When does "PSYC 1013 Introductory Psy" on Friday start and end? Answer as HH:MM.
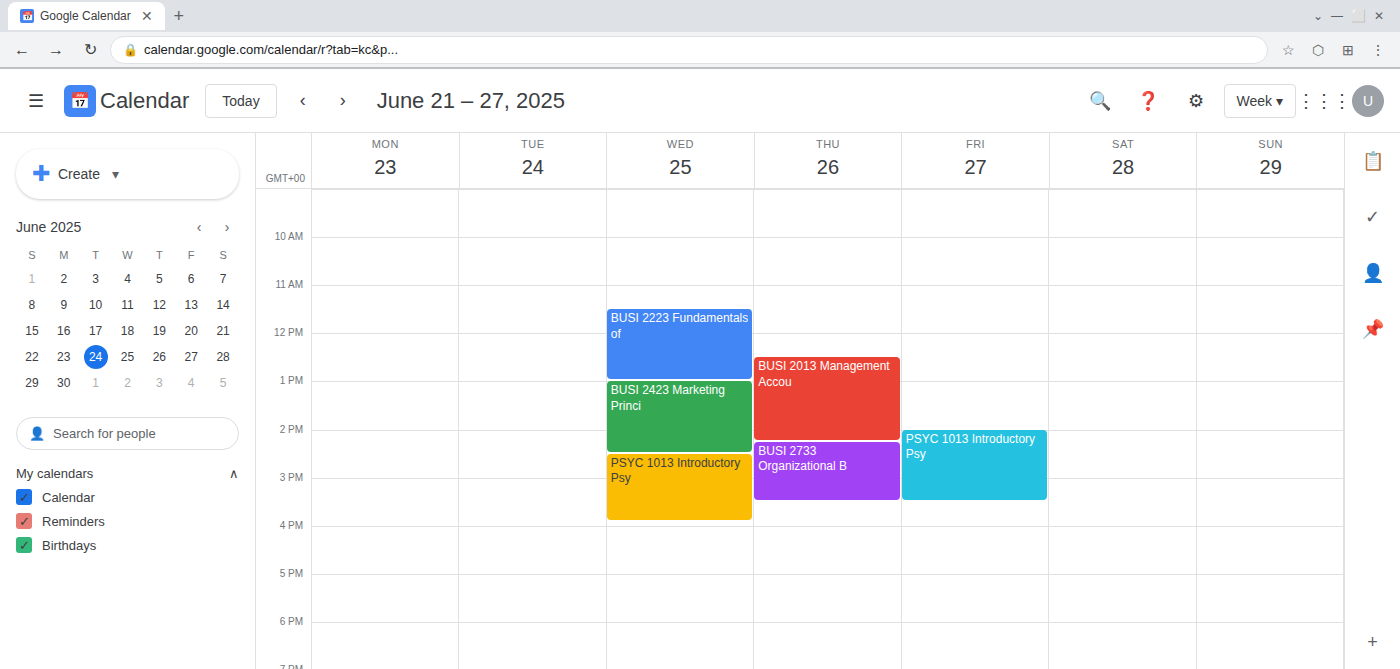
14:00 to 15:30